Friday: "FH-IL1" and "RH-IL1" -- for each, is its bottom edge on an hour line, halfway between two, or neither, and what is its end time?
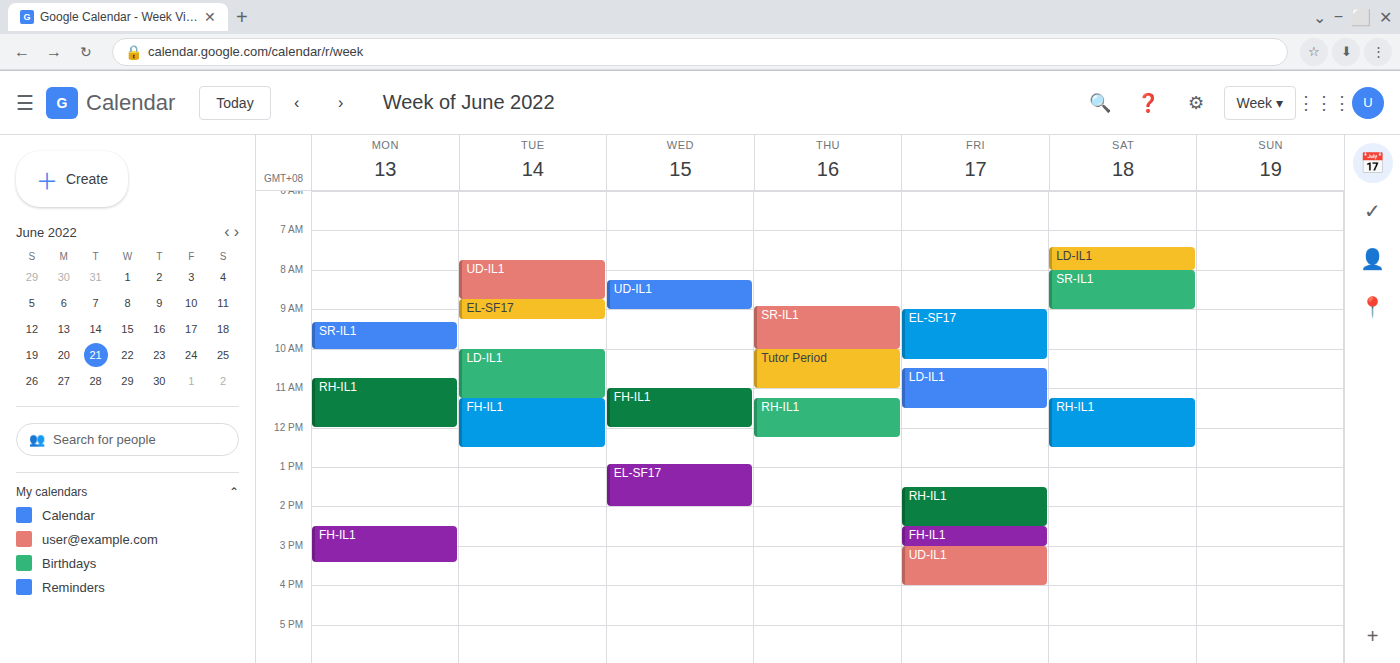
"FH-IL1": 3:00 PM, exactly on the 3 PM line. "RH-IL1": 2:30 PM, halfway between the 2 PM and 3 PM lines.